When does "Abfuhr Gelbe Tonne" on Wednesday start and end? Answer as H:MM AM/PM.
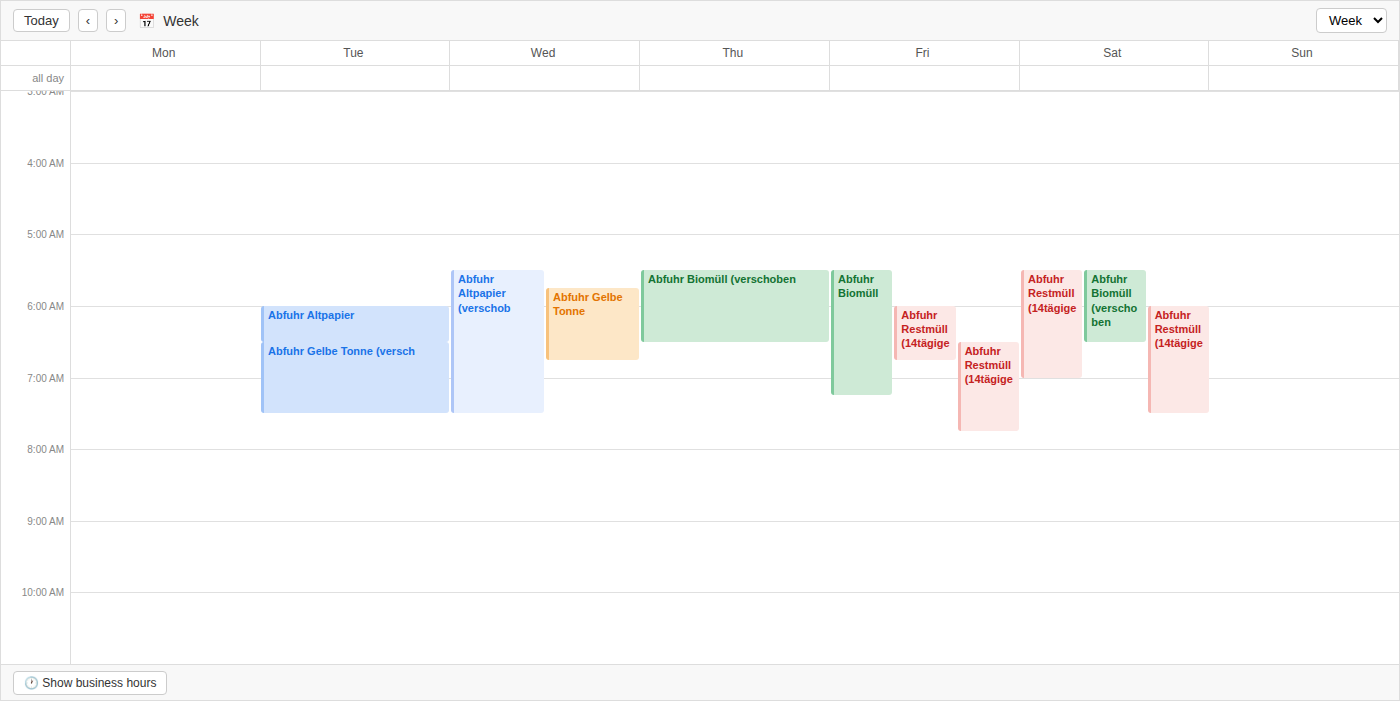
5:45 AM to 6:45 AM